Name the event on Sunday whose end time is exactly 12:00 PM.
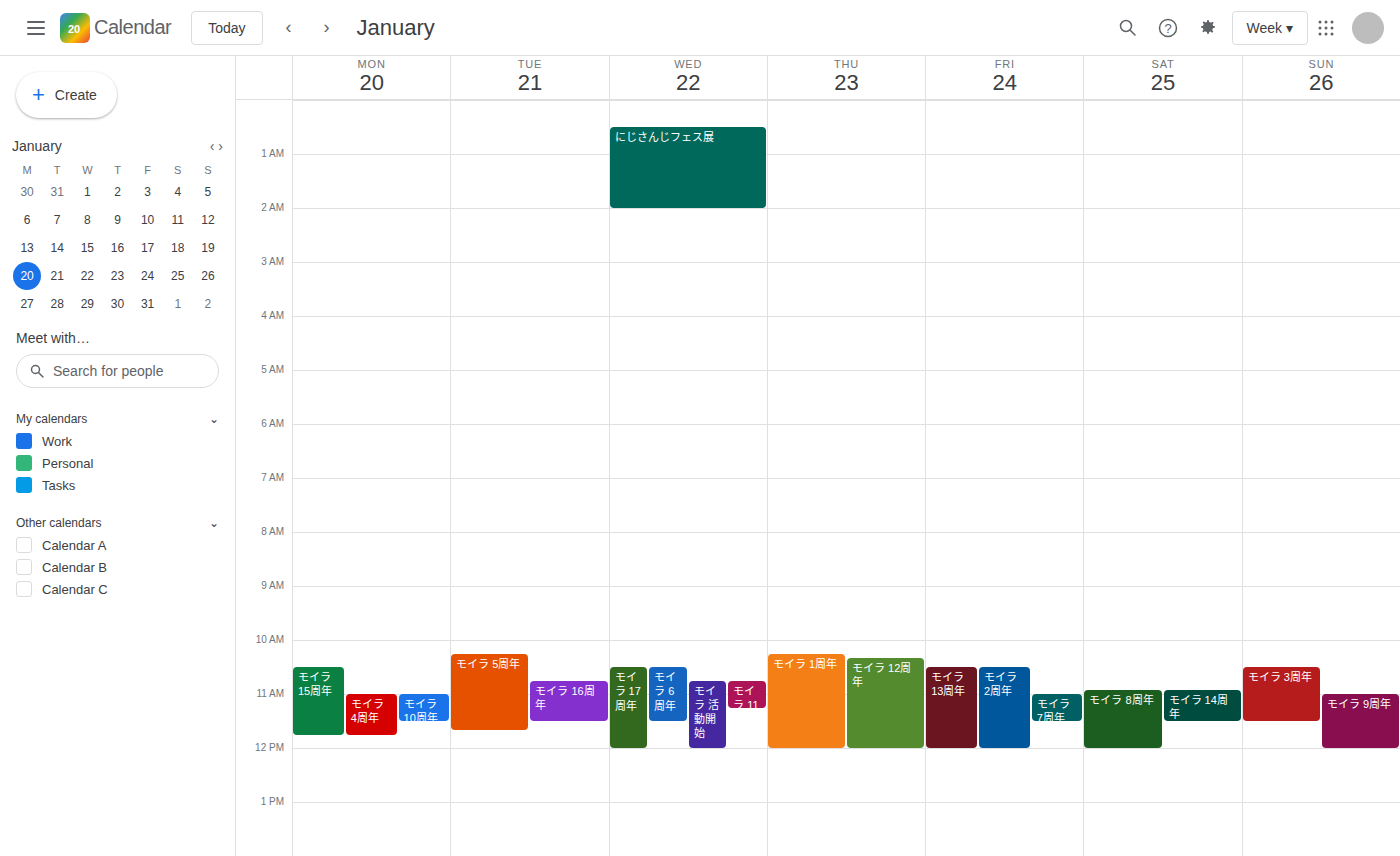
"モイラ 9周年"